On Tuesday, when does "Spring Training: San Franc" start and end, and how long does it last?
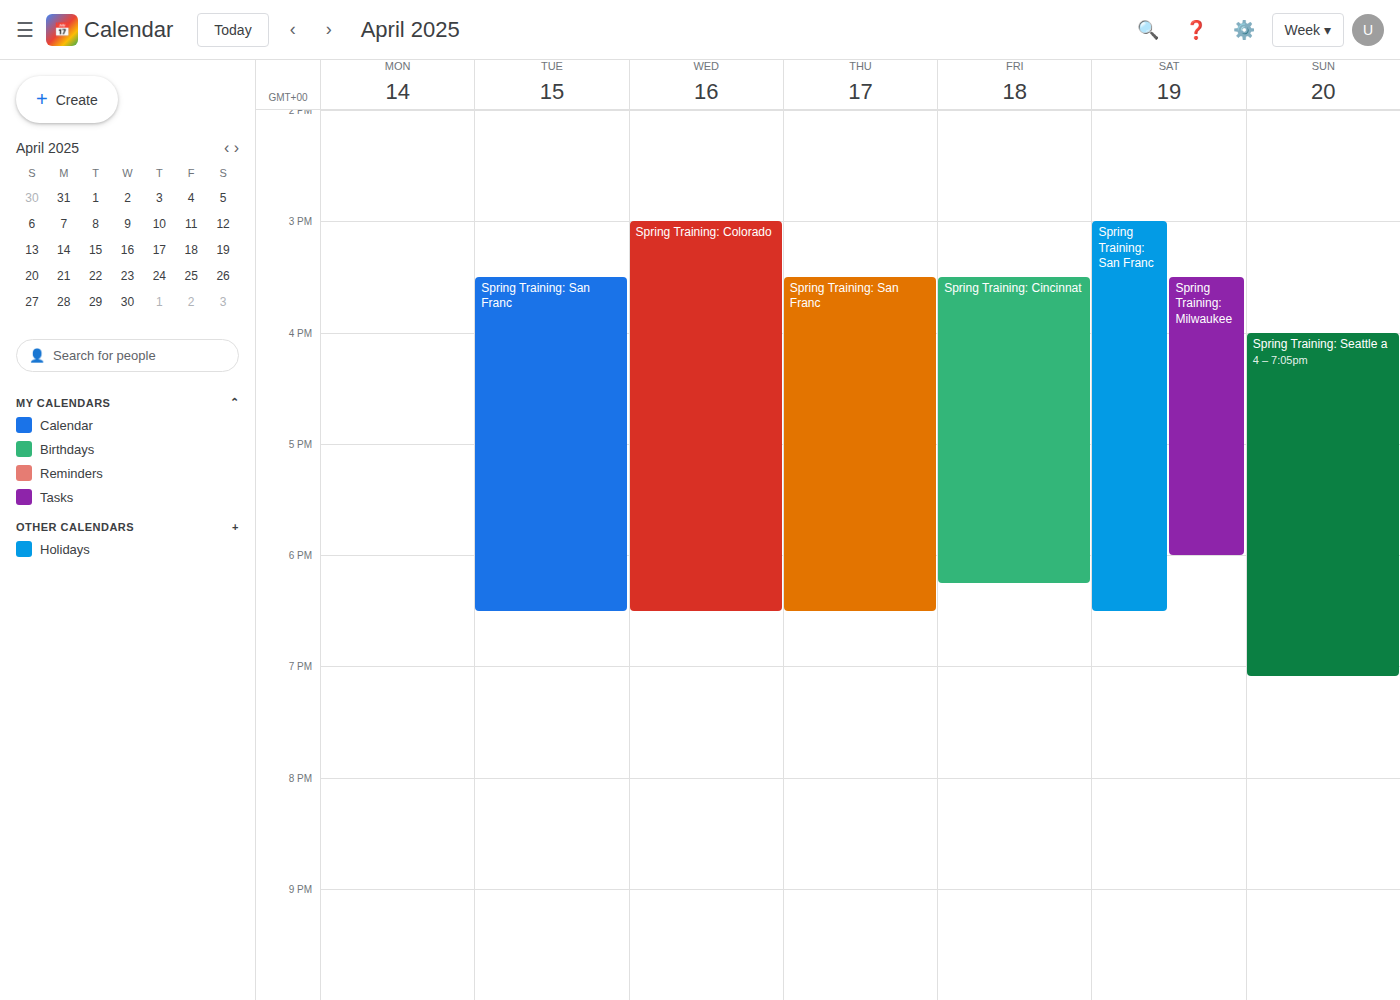
3:30 PM to 6:30 PM, 3 hours